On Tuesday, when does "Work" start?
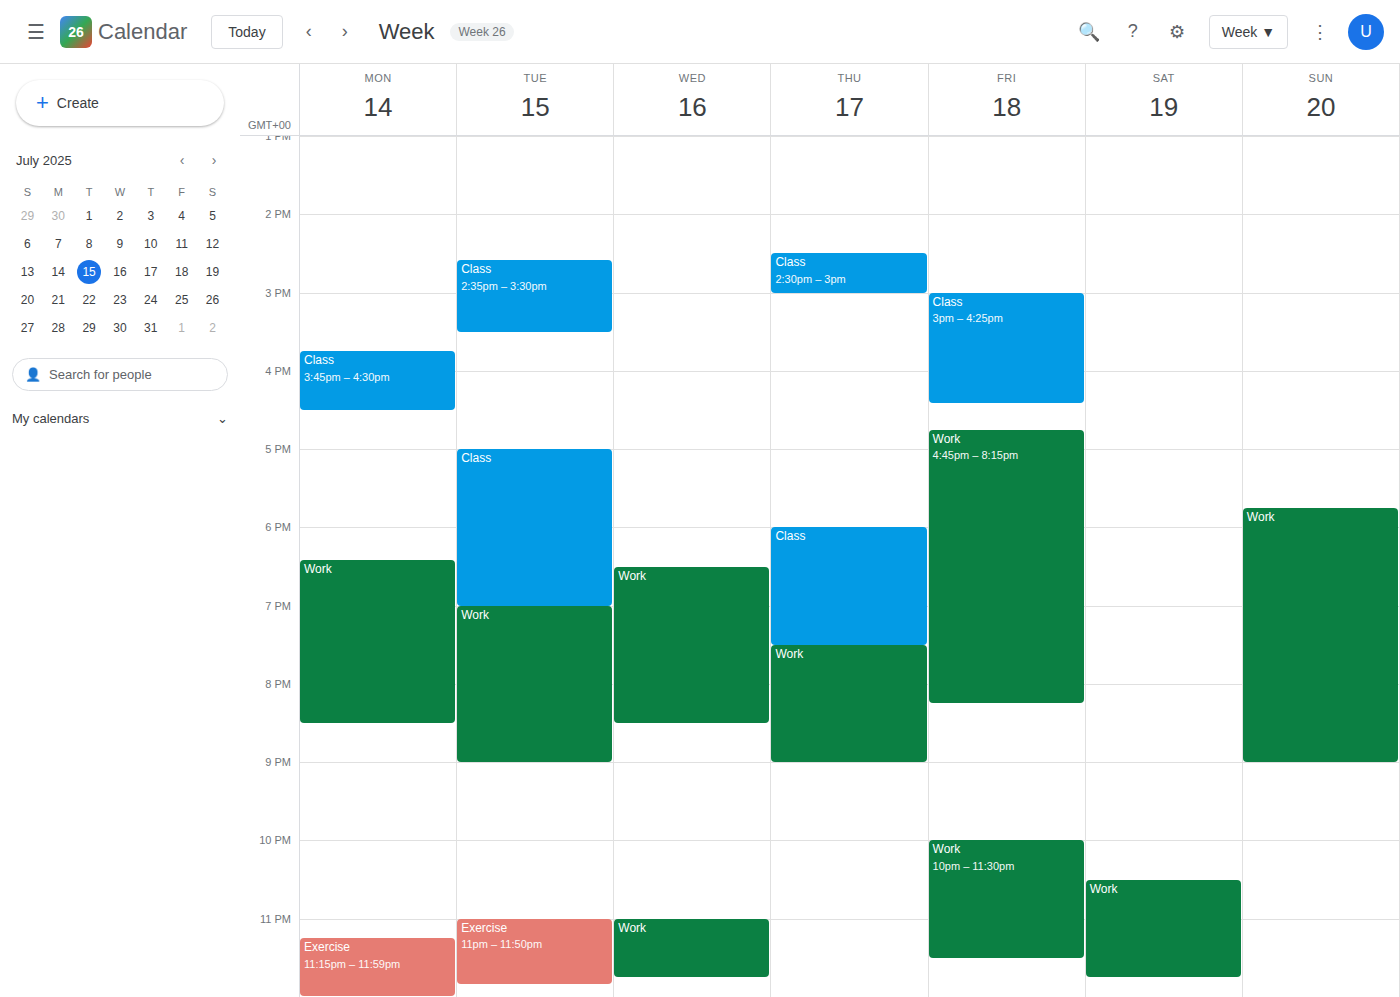
7:00 PM